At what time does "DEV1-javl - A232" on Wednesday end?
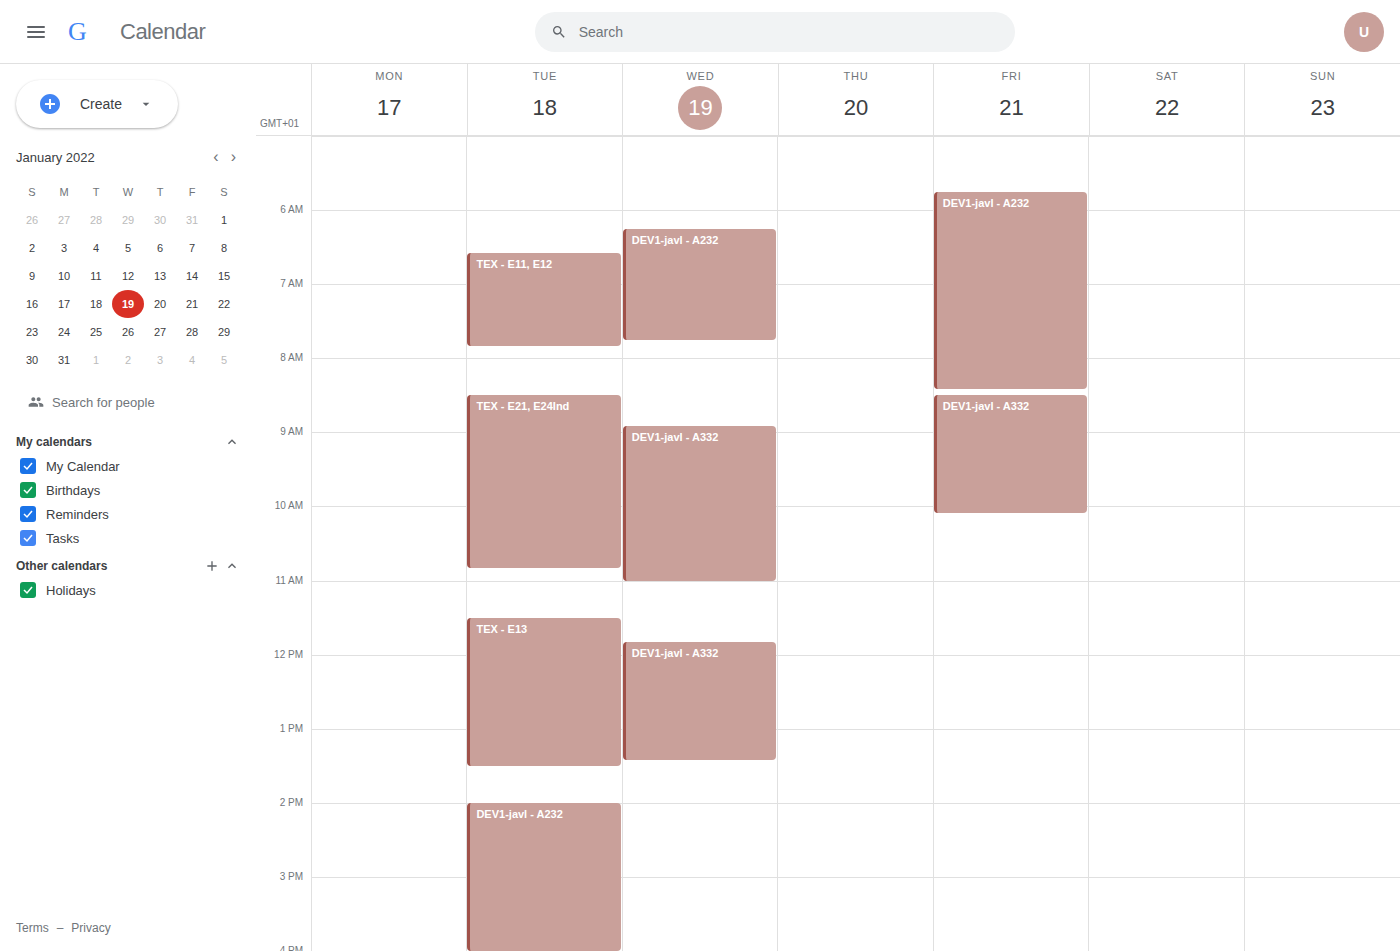
7:45 AM